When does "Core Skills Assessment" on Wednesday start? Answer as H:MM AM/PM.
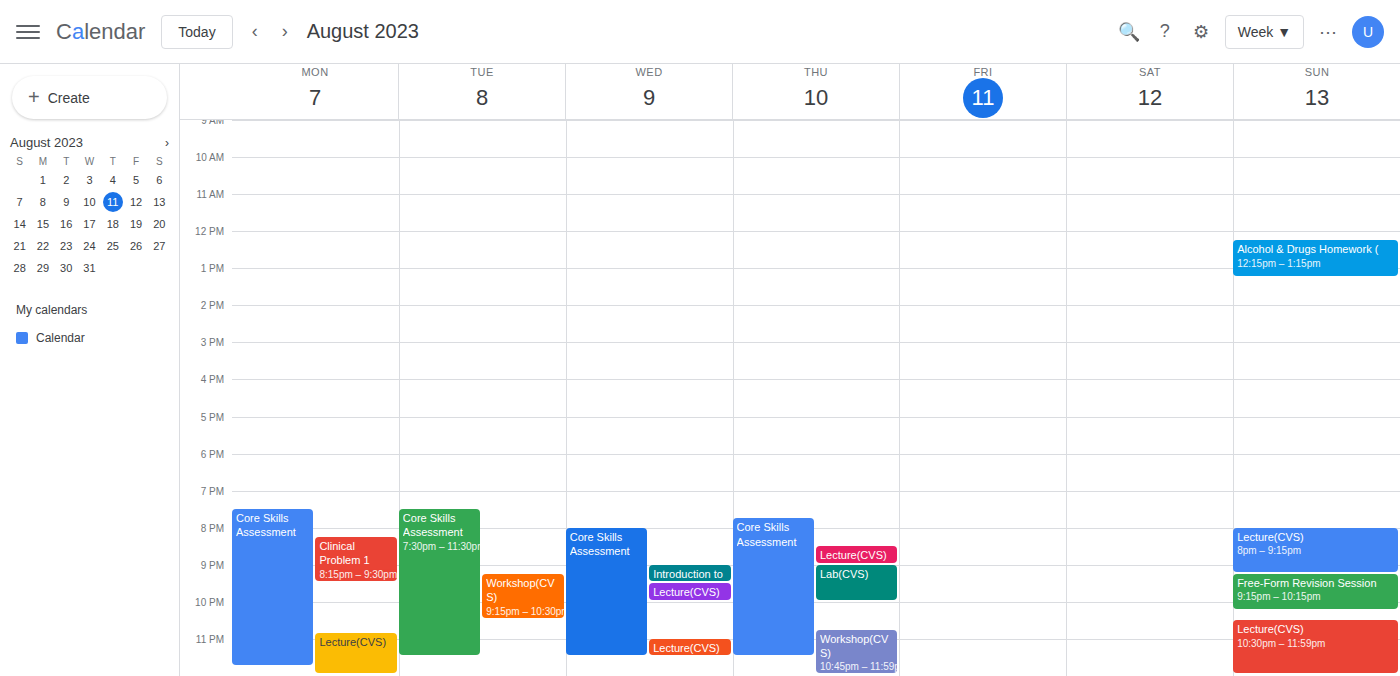
8:00 PM